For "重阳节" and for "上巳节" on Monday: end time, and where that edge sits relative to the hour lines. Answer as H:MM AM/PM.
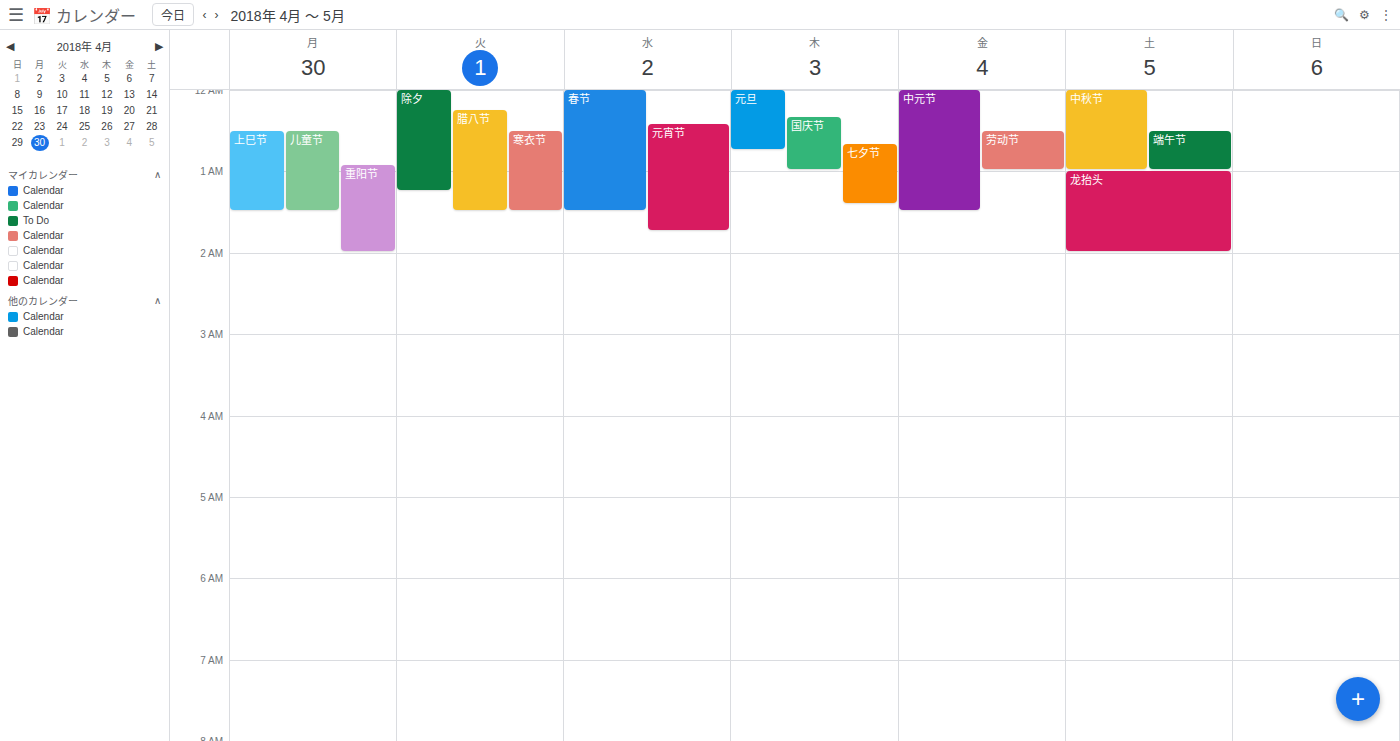
"重阳节": 2:00 AM, exactly on the 2 AM line. "上巳节": 1:30 AM, halfway between the 1 AM and 2 AM lines.